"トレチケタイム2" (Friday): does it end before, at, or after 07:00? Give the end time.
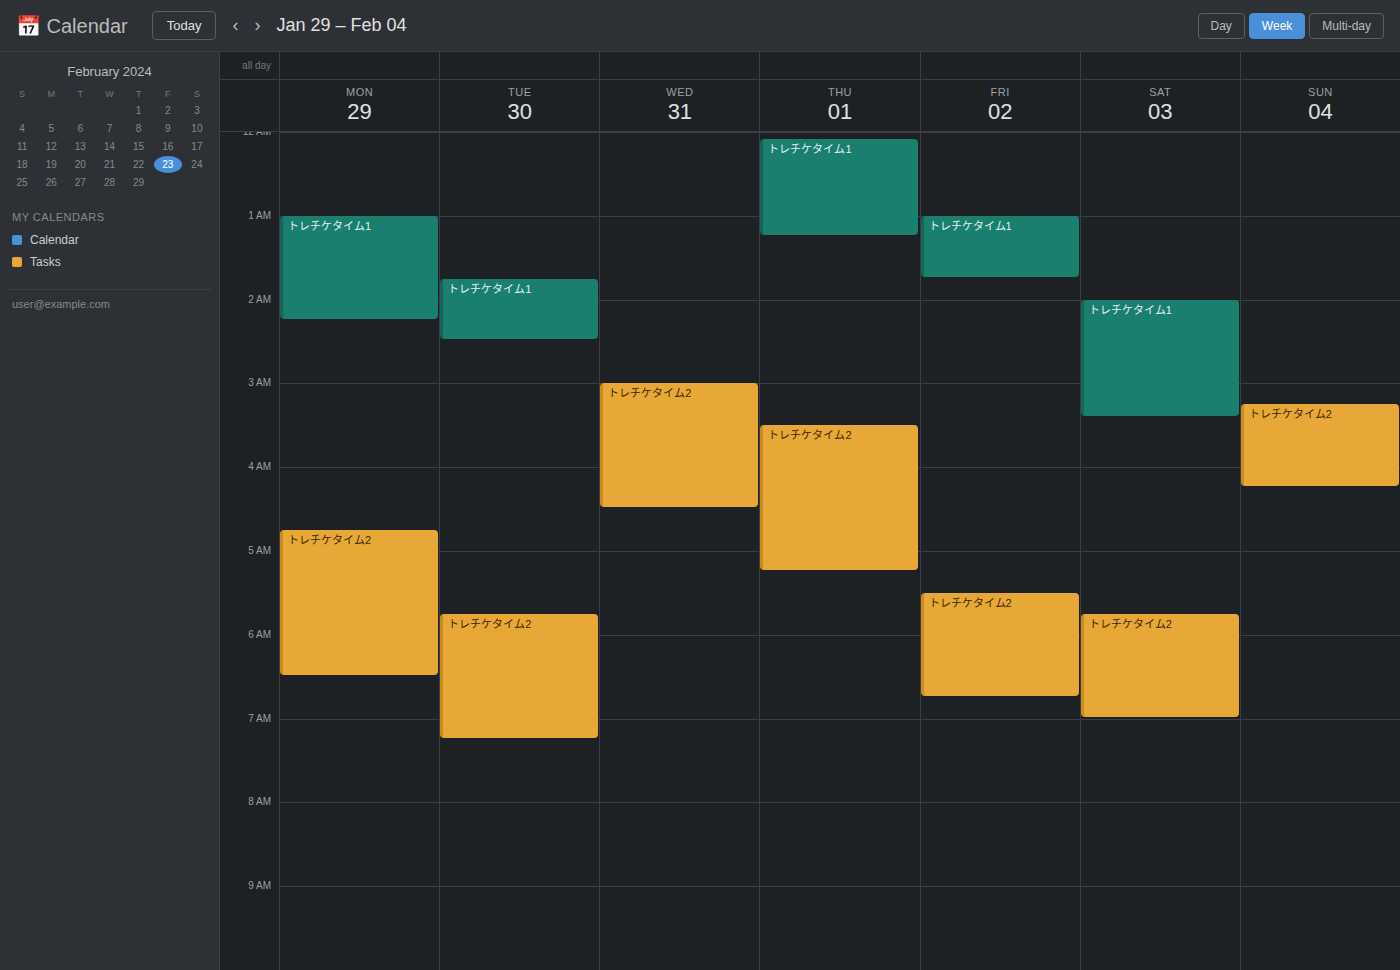
06:45 -- before 07:00, 15 minutes above the 07:00 line.